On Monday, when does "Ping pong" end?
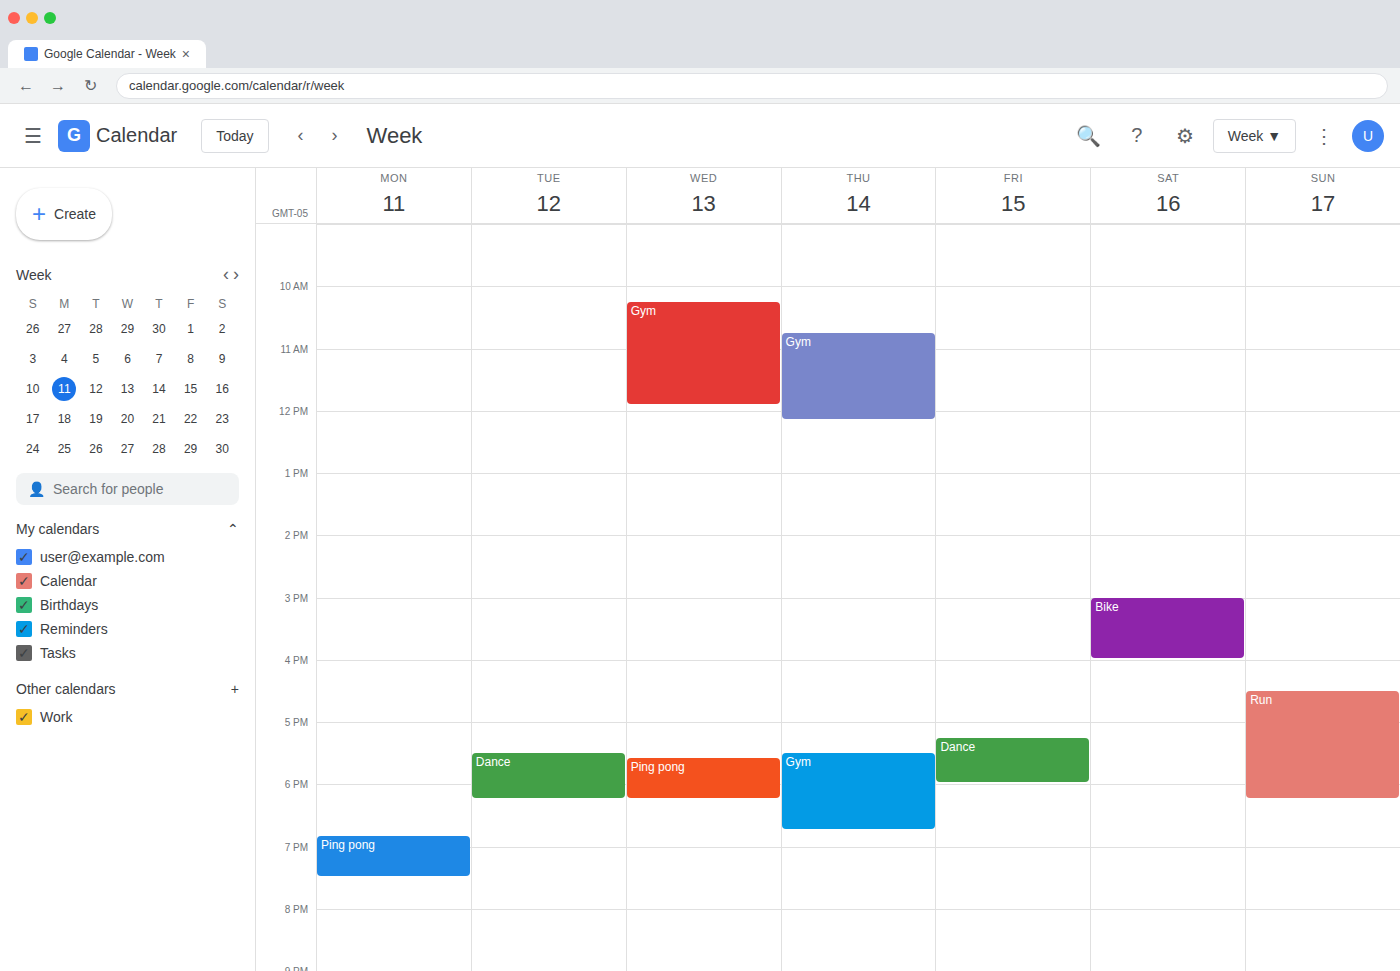
7:30 PM